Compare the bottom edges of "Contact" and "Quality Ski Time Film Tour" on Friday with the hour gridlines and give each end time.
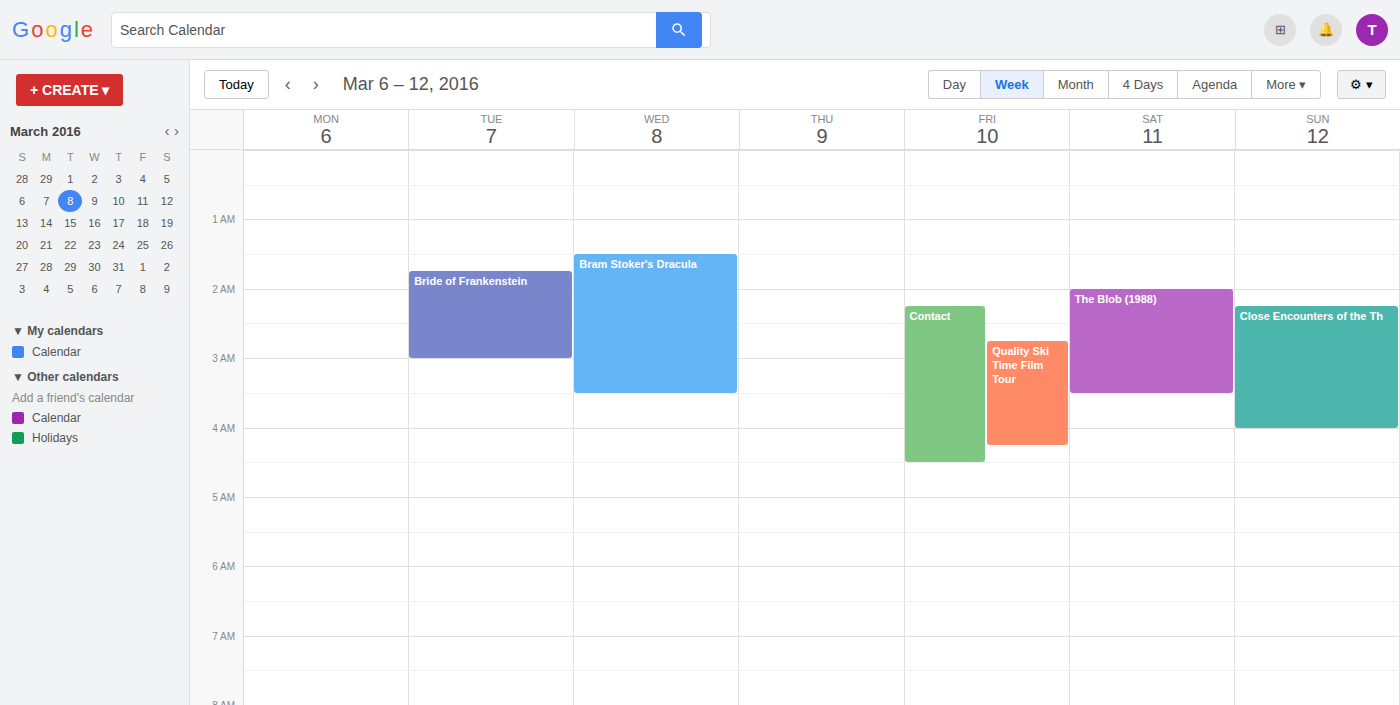
"Contact": 4:30 AM, halfway between the 4 AM and 5 AM lines. "Quality Ski Time Film Tour": 4:15 AM, neither: a quarter of the way from the 4 AM line to the 5 AM line.